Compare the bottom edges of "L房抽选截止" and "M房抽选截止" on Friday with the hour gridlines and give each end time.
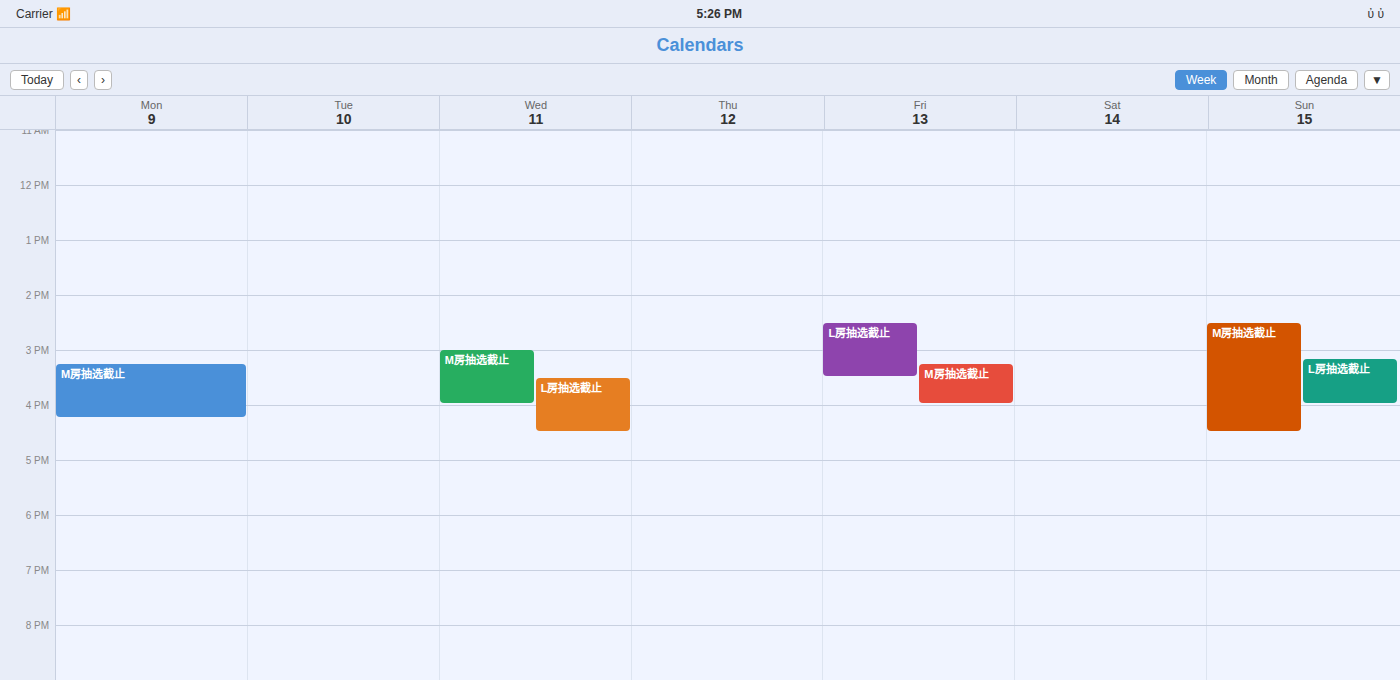
"L房抽选截止": 15:30, halfway between the 15:00 and 16:00 lines. "M房抽选截止": 16:00, exactly on the 16:00 line.